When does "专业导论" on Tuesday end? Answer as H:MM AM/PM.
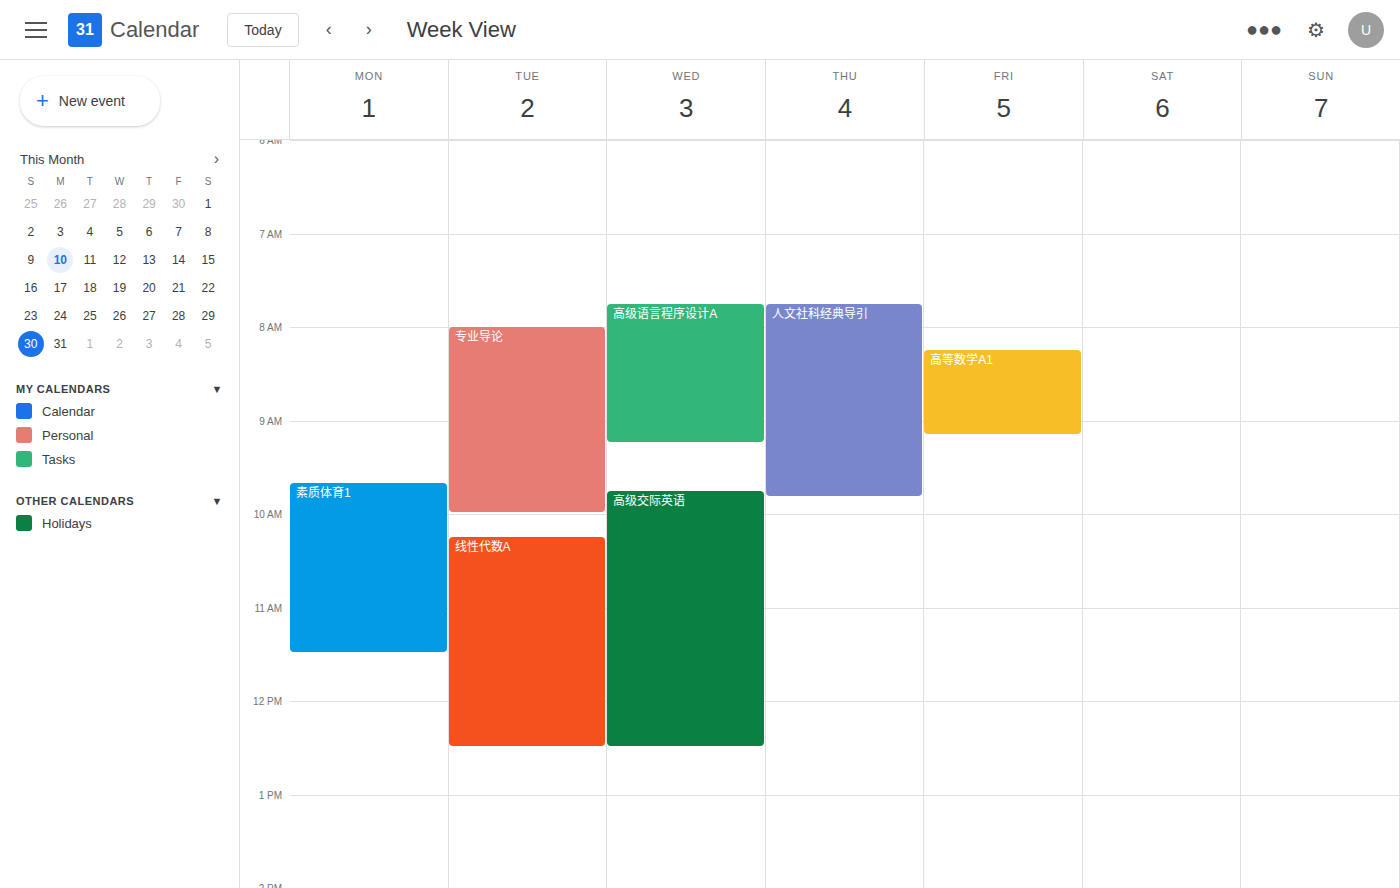
10:00 AM